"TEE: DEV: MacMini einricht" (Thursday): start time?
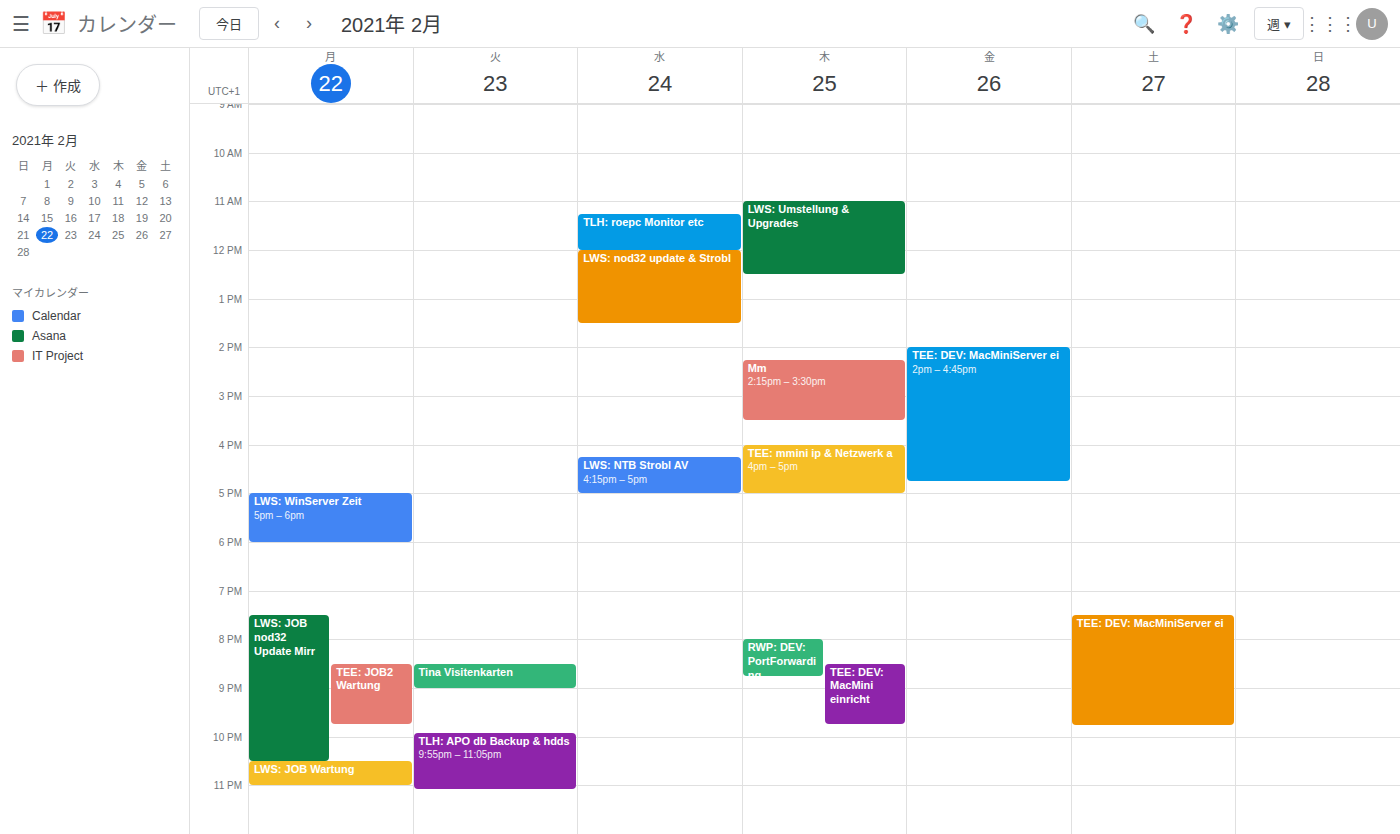
8:30 PM